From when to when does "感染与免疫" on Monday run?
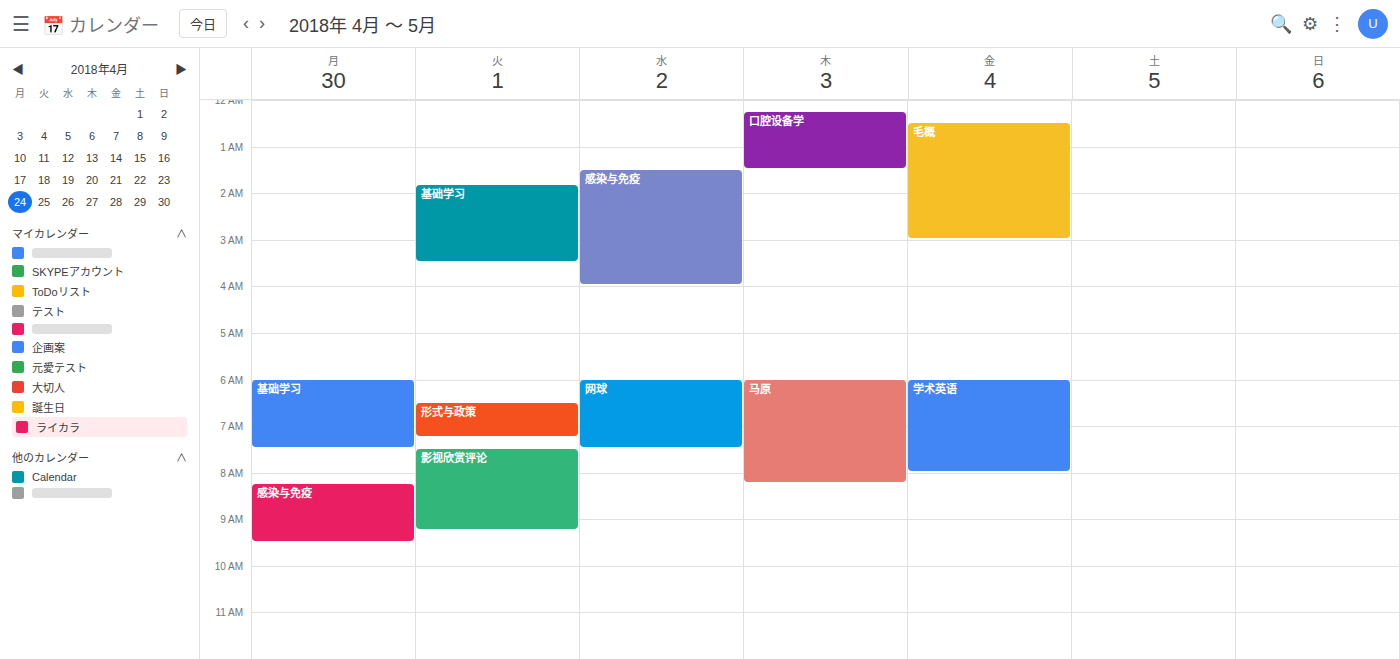
8:15 AM to 9:30 AM